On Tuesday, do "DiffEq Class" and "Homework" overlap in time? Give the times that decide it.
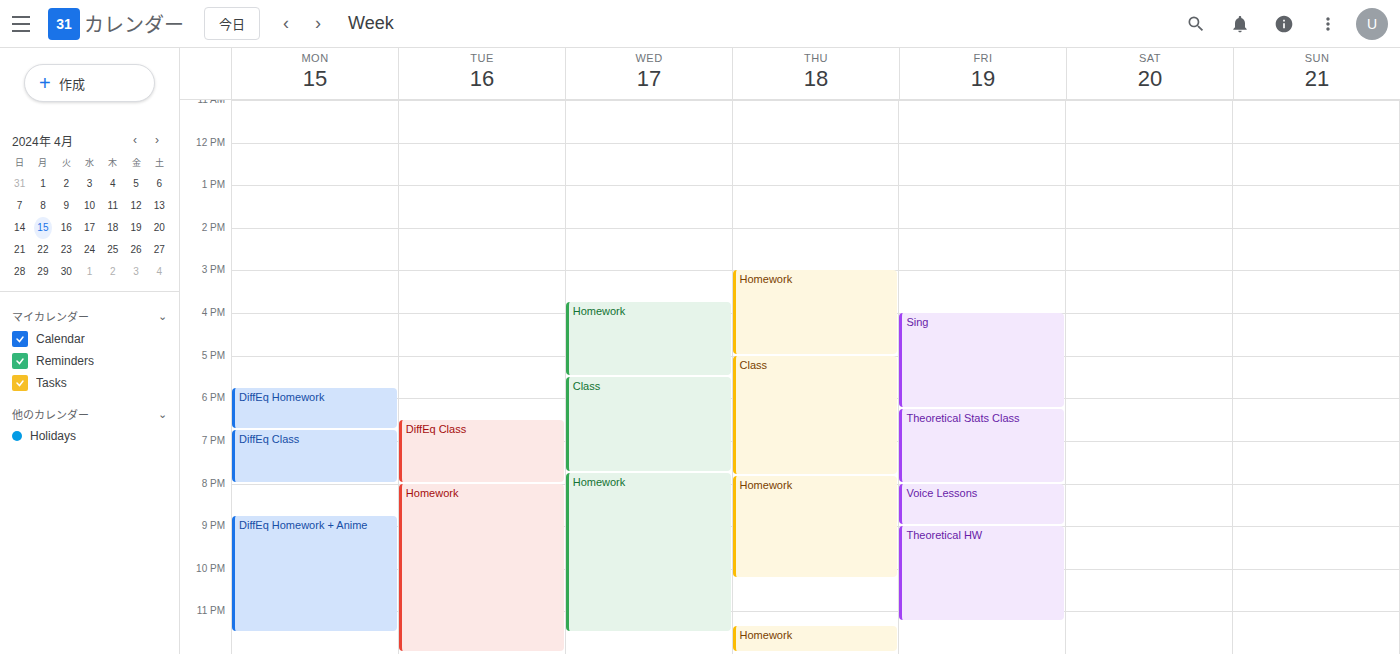
"DiffEq Class" ends at 20:00, exactly when "Homework" starts -- they touch but do not overlap.